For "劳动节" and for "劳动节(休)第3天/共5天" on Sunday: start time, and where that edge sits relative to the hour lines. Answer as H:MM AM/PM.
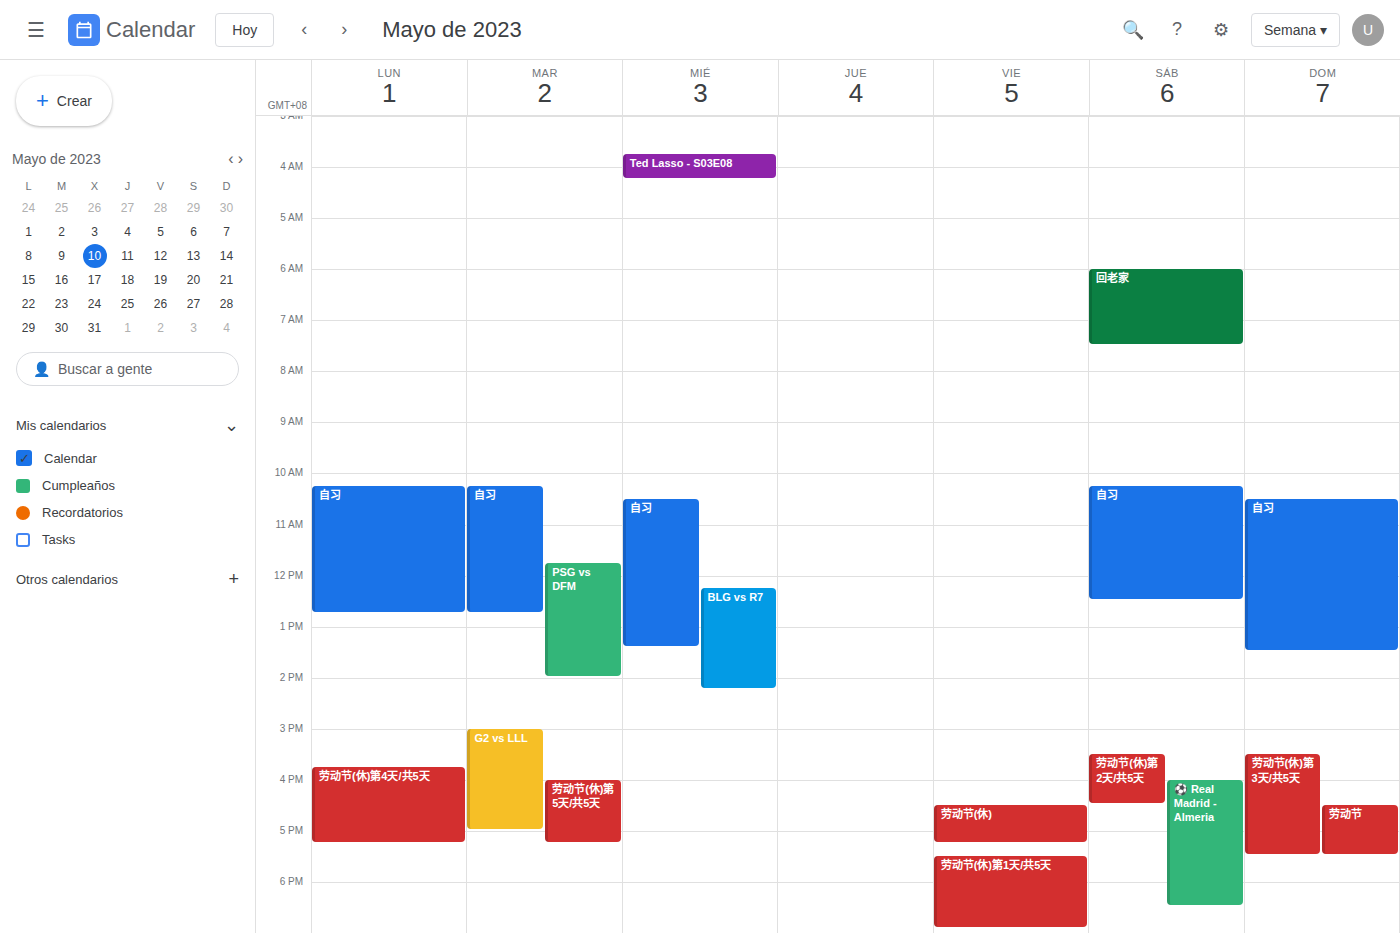
"劳动节": 4:30 PM, halfway between the 4 PM and 5 PM lines. "劳动节(休)第3天/共5天": 3:30 PM, halfway between the 3 PM and 4 PM lines.